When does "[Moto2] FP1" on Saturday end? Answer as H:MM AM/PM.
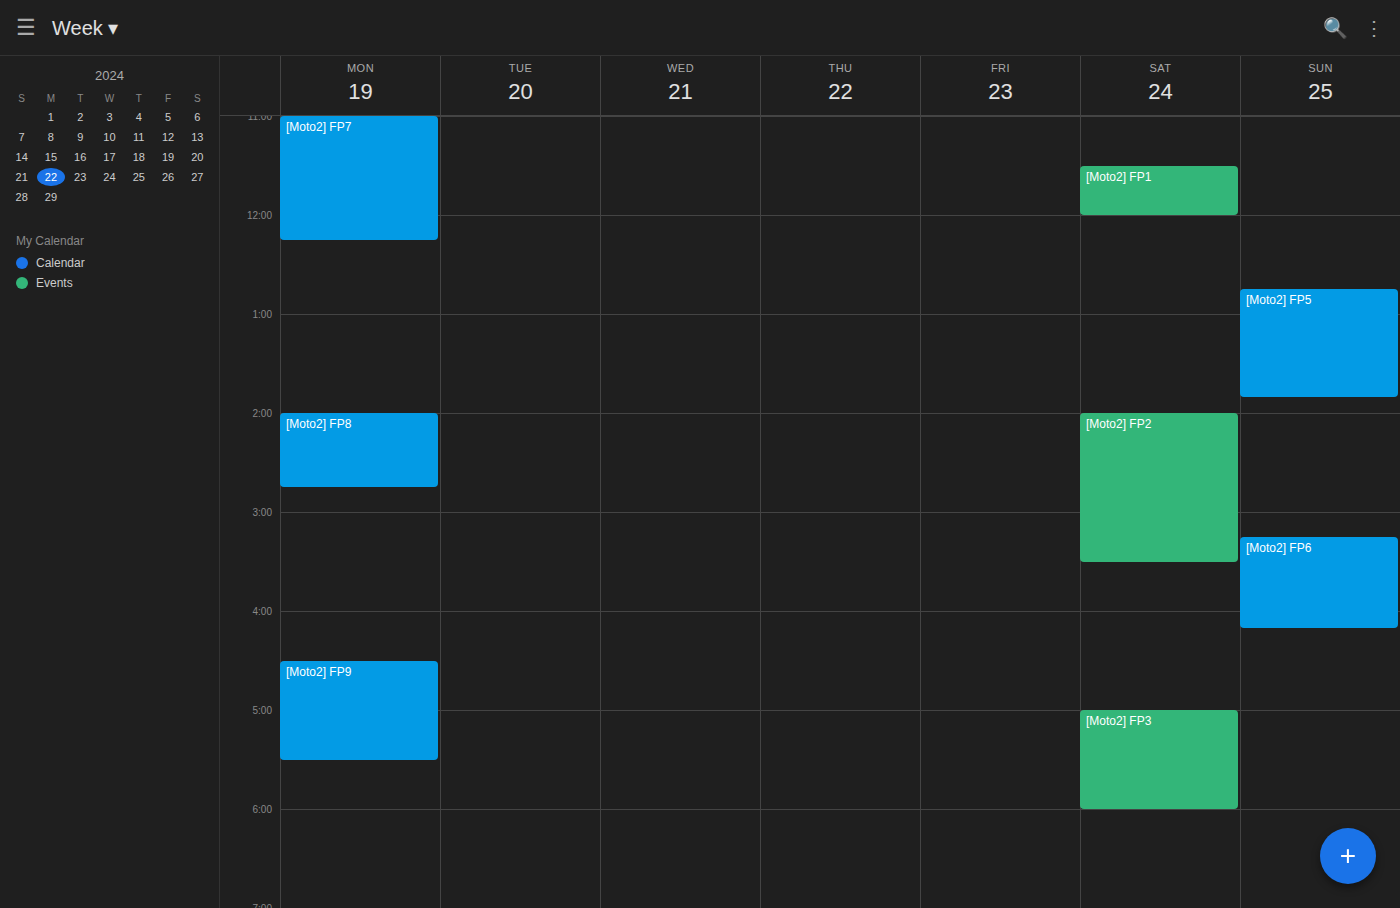
12:00 PM